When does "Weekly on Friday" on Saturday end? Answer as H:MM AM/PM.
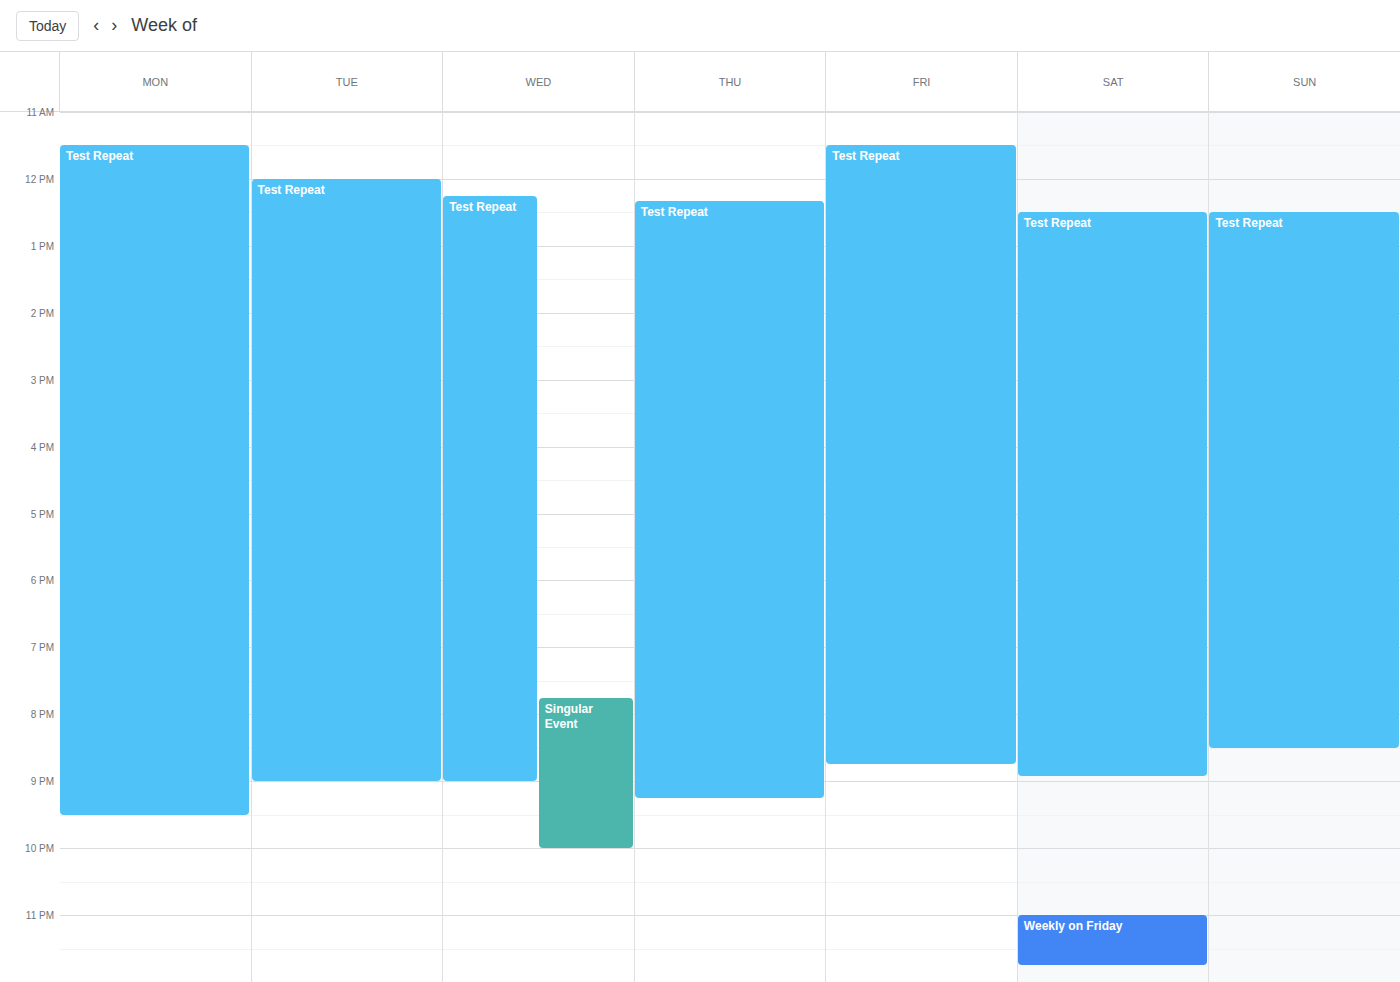
11:45 PM